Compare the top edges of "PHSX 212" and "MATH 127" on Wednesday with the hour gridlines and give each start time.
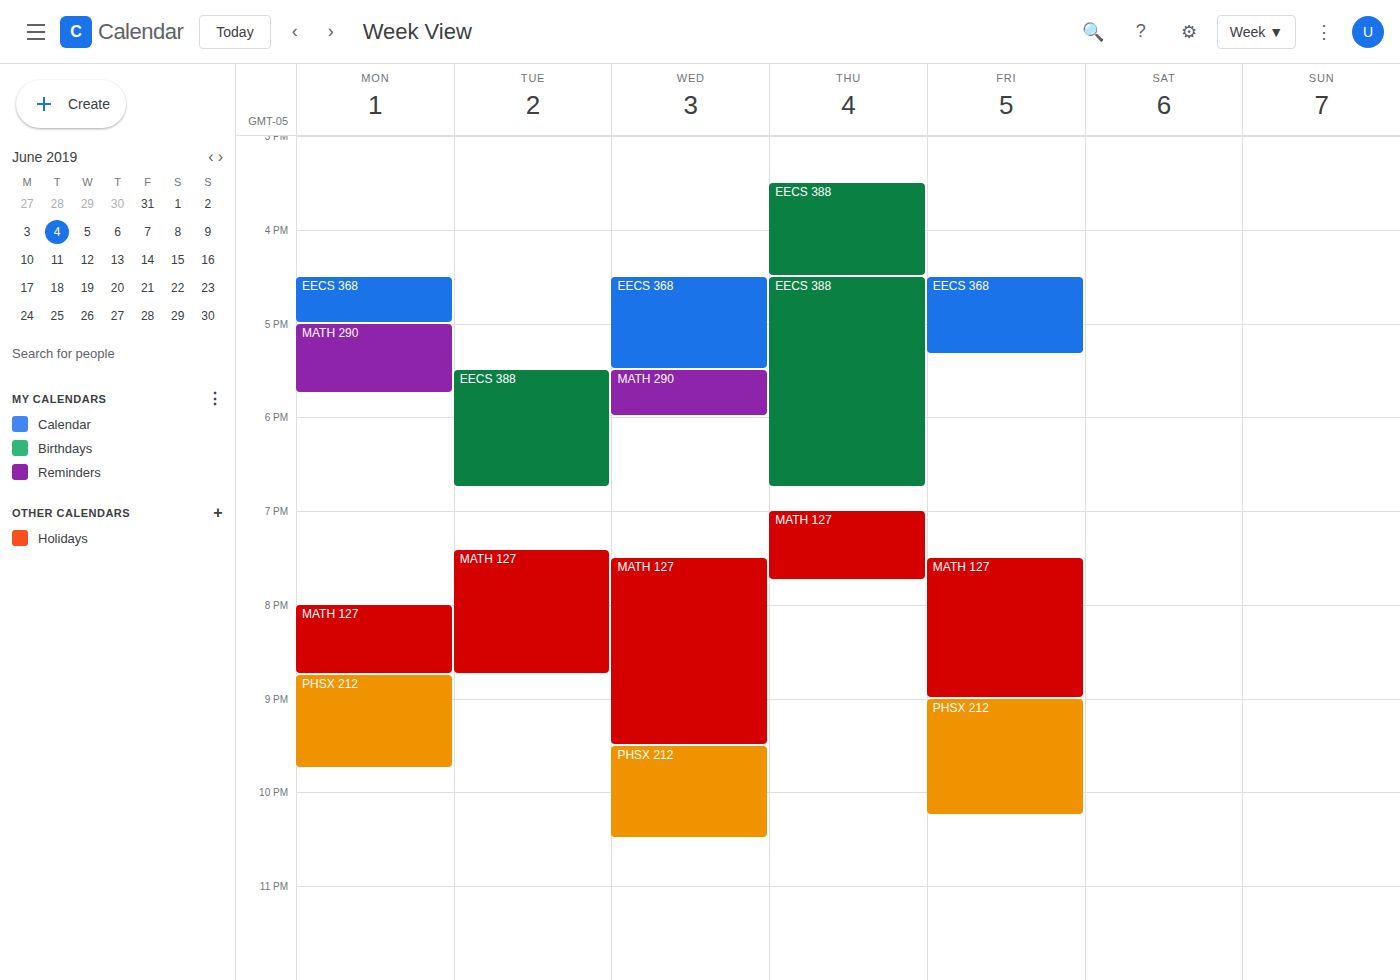
"PHSX 212": 9:30 PM, halfway between the 9 PM and 10 PM lines. "MATH 127": 7:30 PM, halfway between the 7 PM and 8 PM lines.